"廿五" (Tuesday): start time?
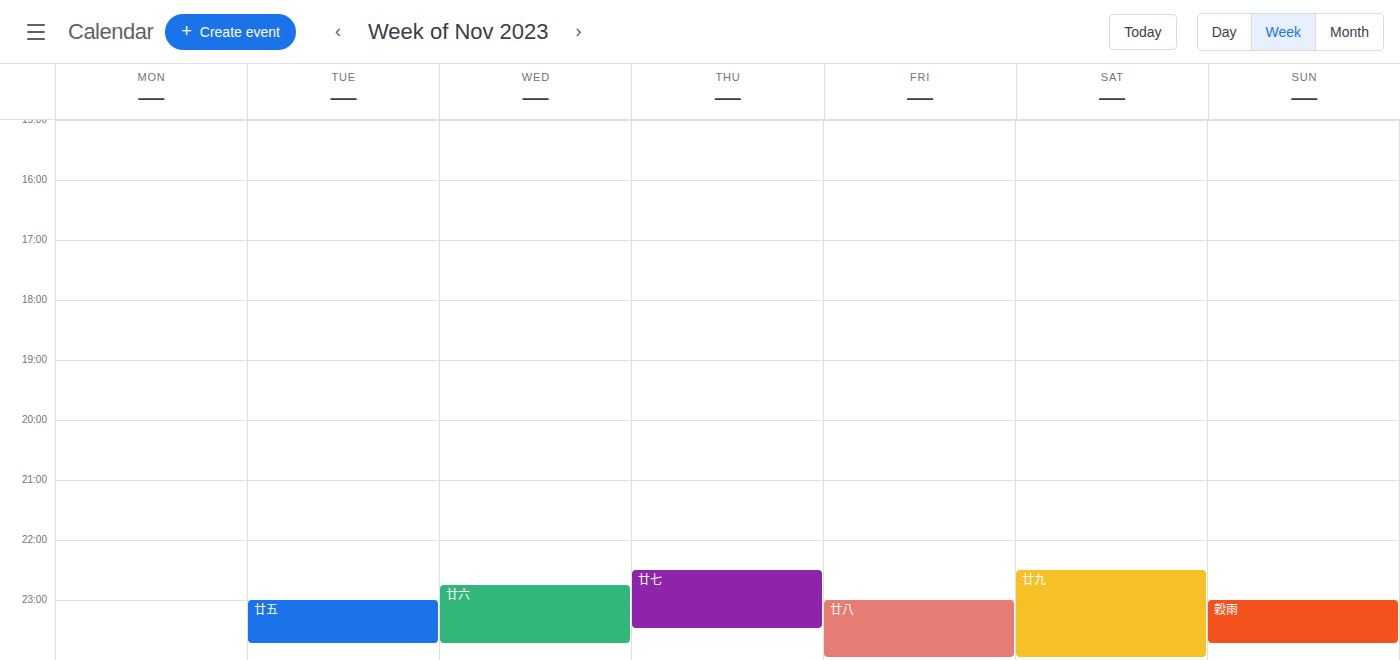
11:00 PM